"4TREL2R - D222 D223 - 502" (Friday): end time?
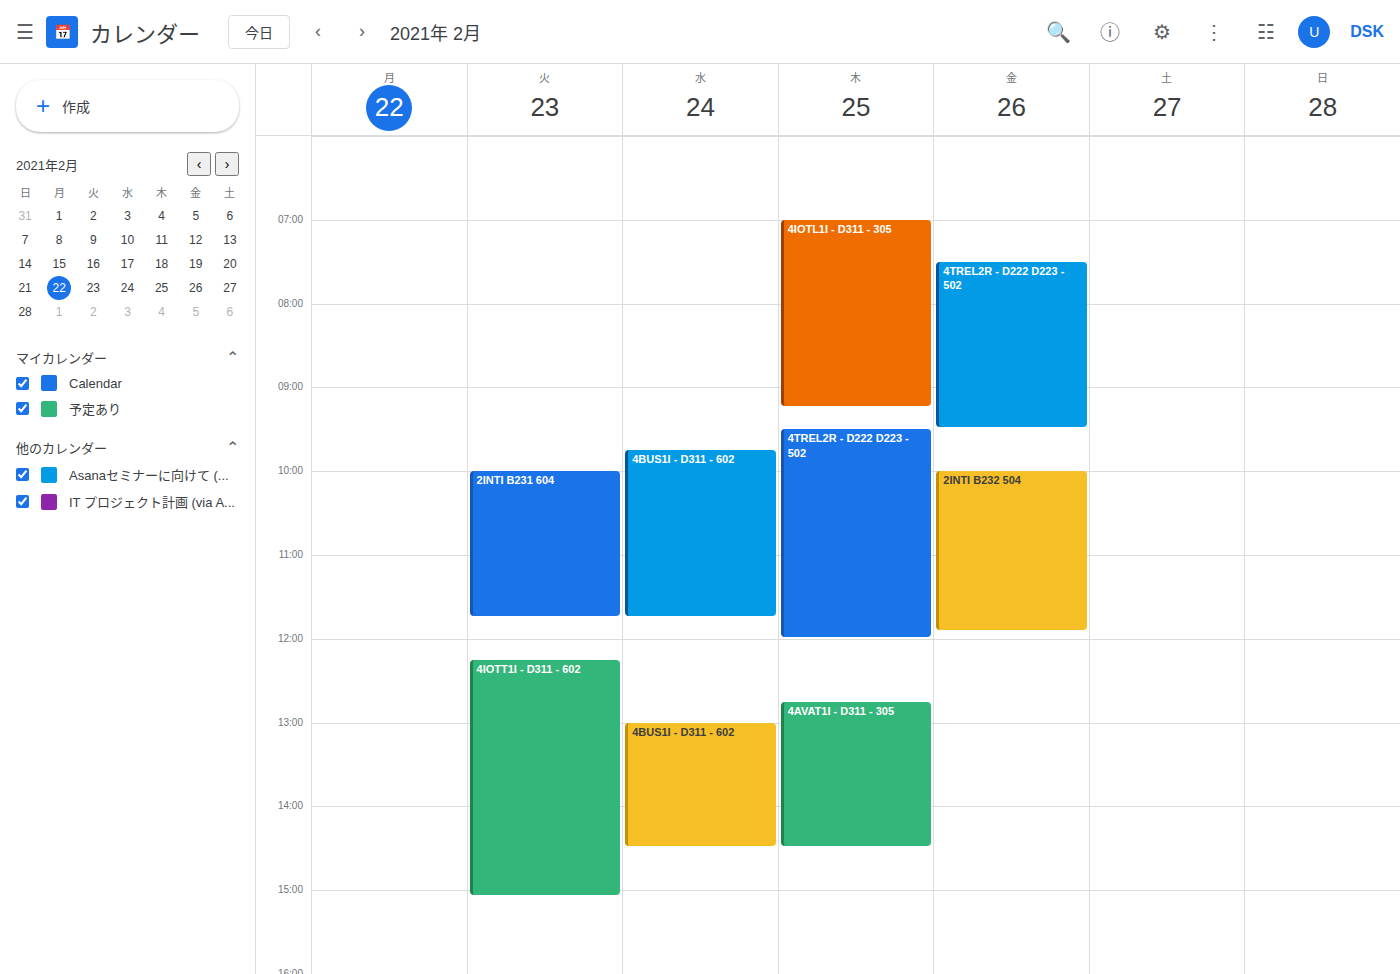
9:30 AM